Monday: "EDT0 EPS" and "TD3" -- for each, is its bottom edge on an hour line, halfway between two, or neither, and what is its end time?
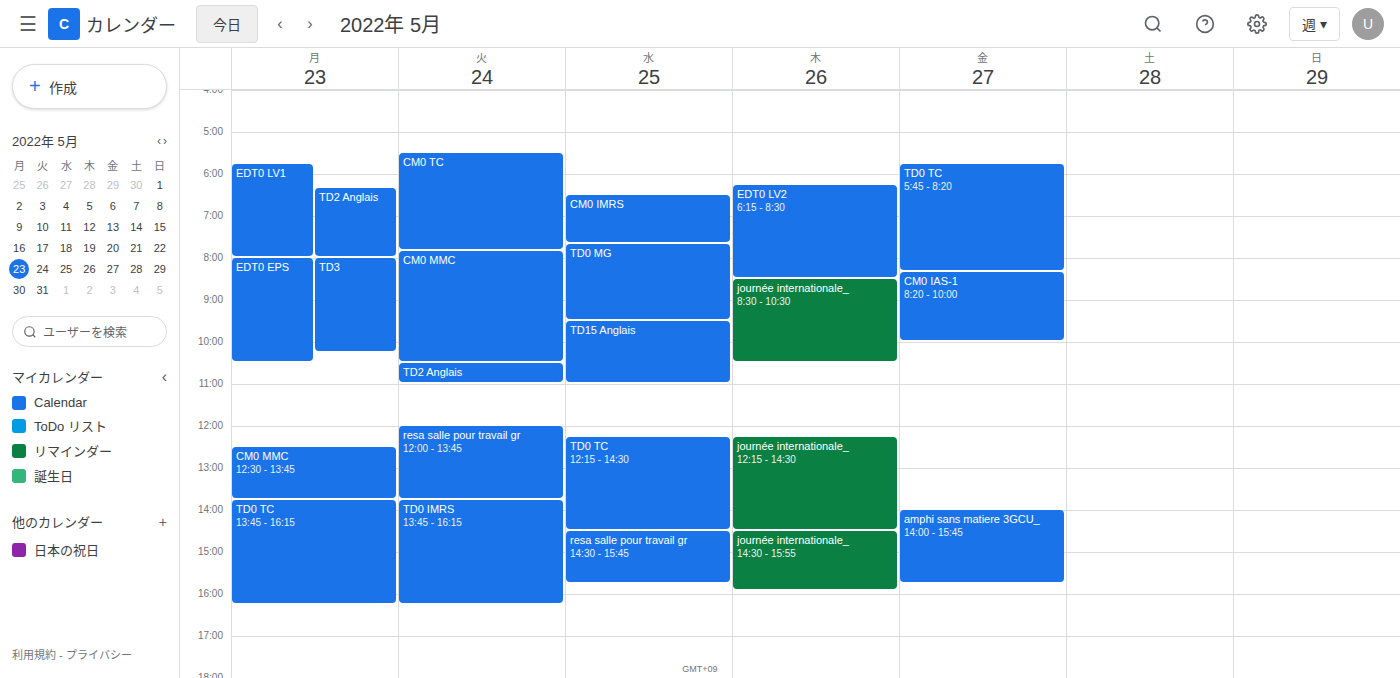
"EDT0 EPS": 10:30 AM, halfway between the 10 AM and 11 AM lines. "TD3": 10:15 AM, neither: a quarter of the way from the 10 AM line to the 11 AM line.